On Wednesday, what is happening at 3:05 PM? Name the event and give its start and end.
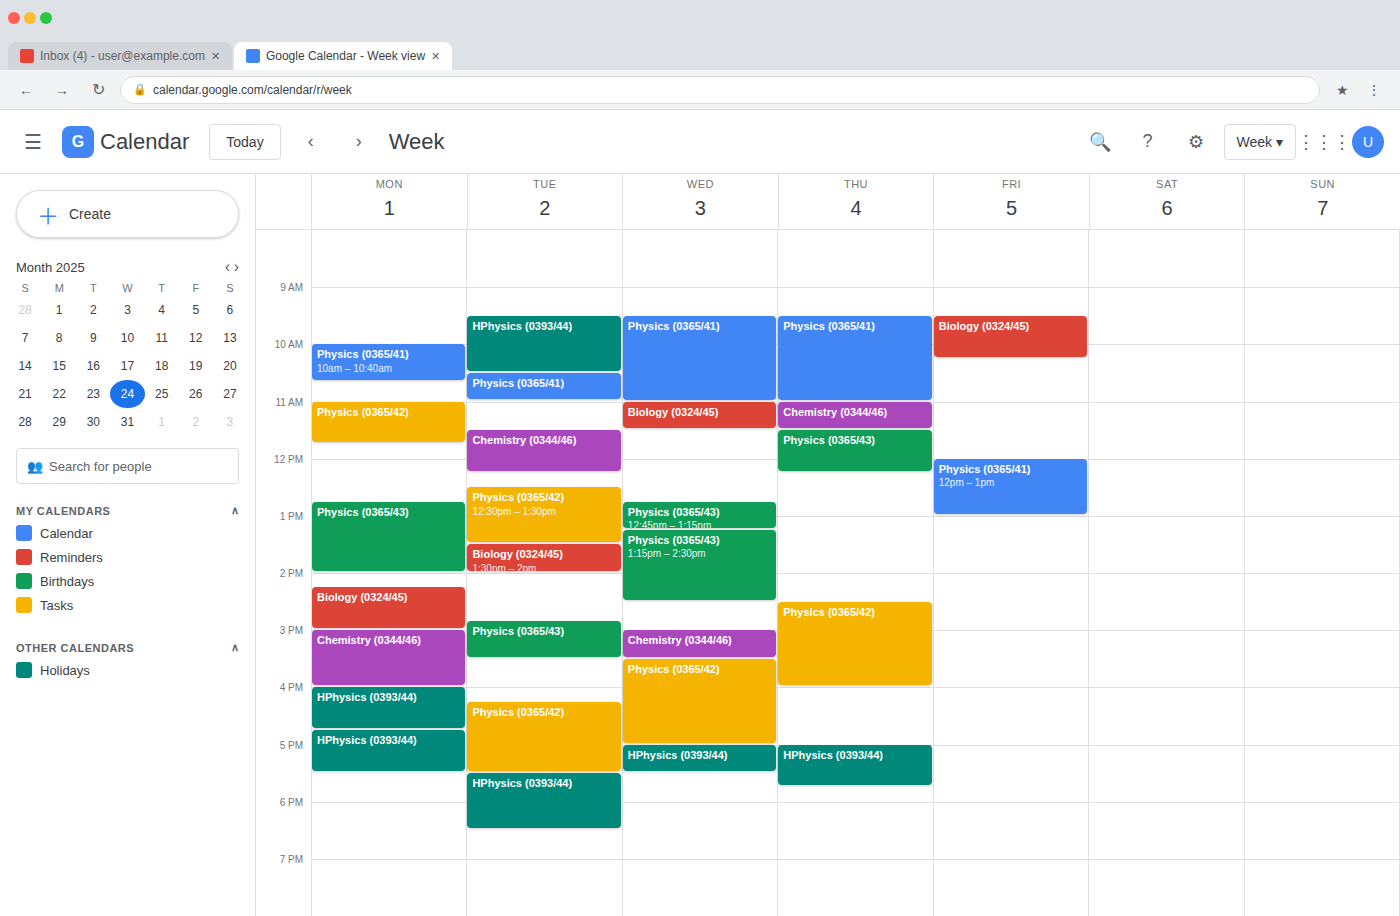
"Chemistry (0344/46)", 3:00 PM to 3:30 PM